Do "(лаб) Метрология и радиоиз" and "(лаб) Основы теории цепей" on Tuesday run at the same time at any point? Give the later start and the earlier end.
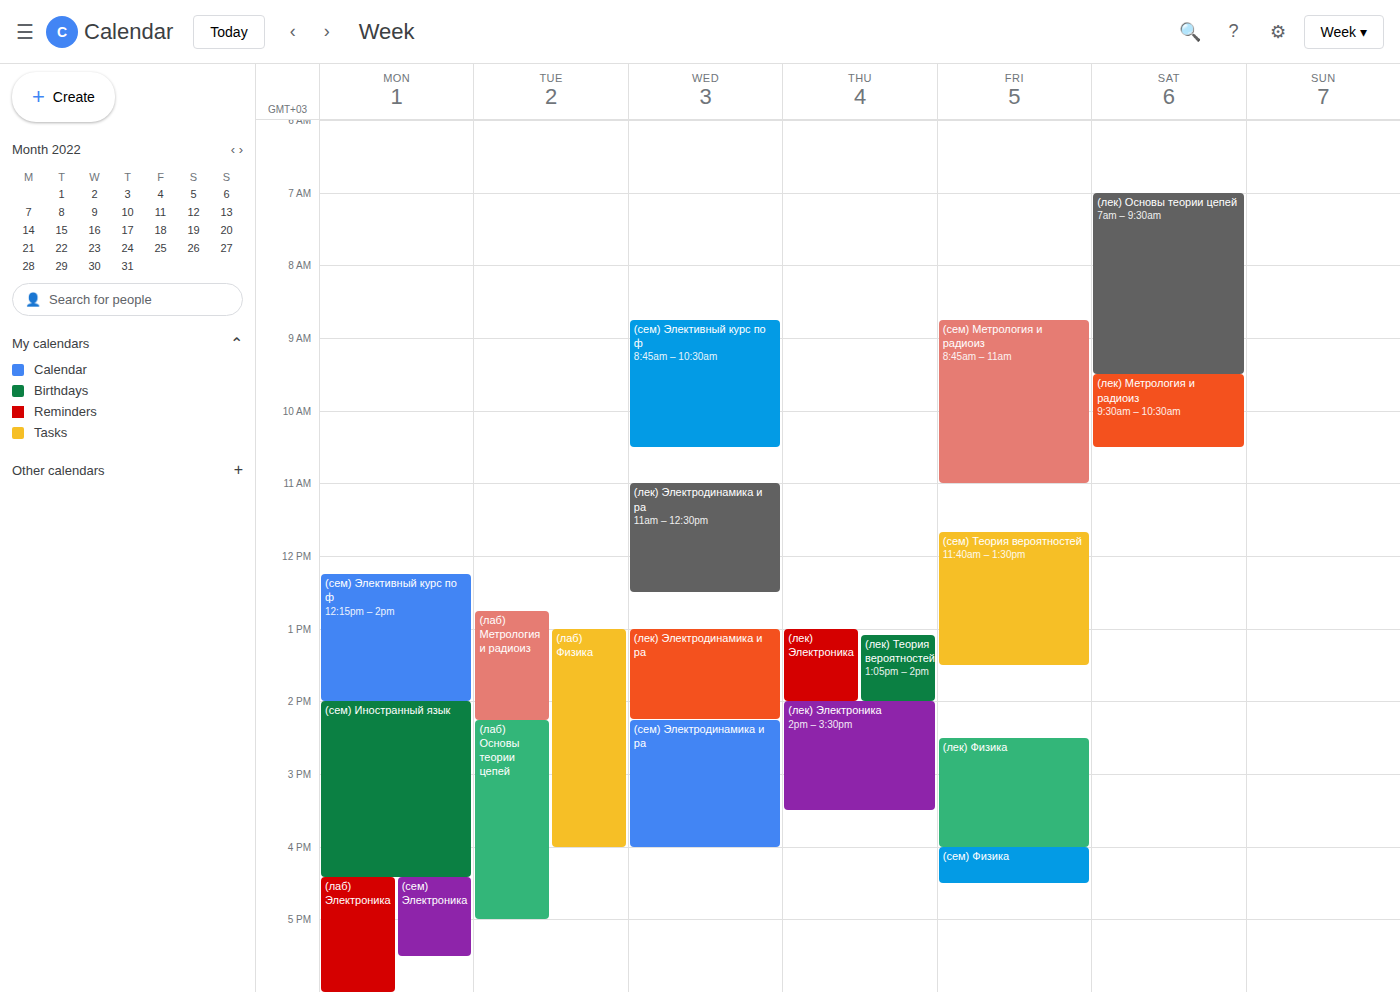
"(лаб) Метрология и радиоиз" ends at 2:15 PM, exactly when "(лаб) Основы теории цепей" starts -- they touch but do not overlap.